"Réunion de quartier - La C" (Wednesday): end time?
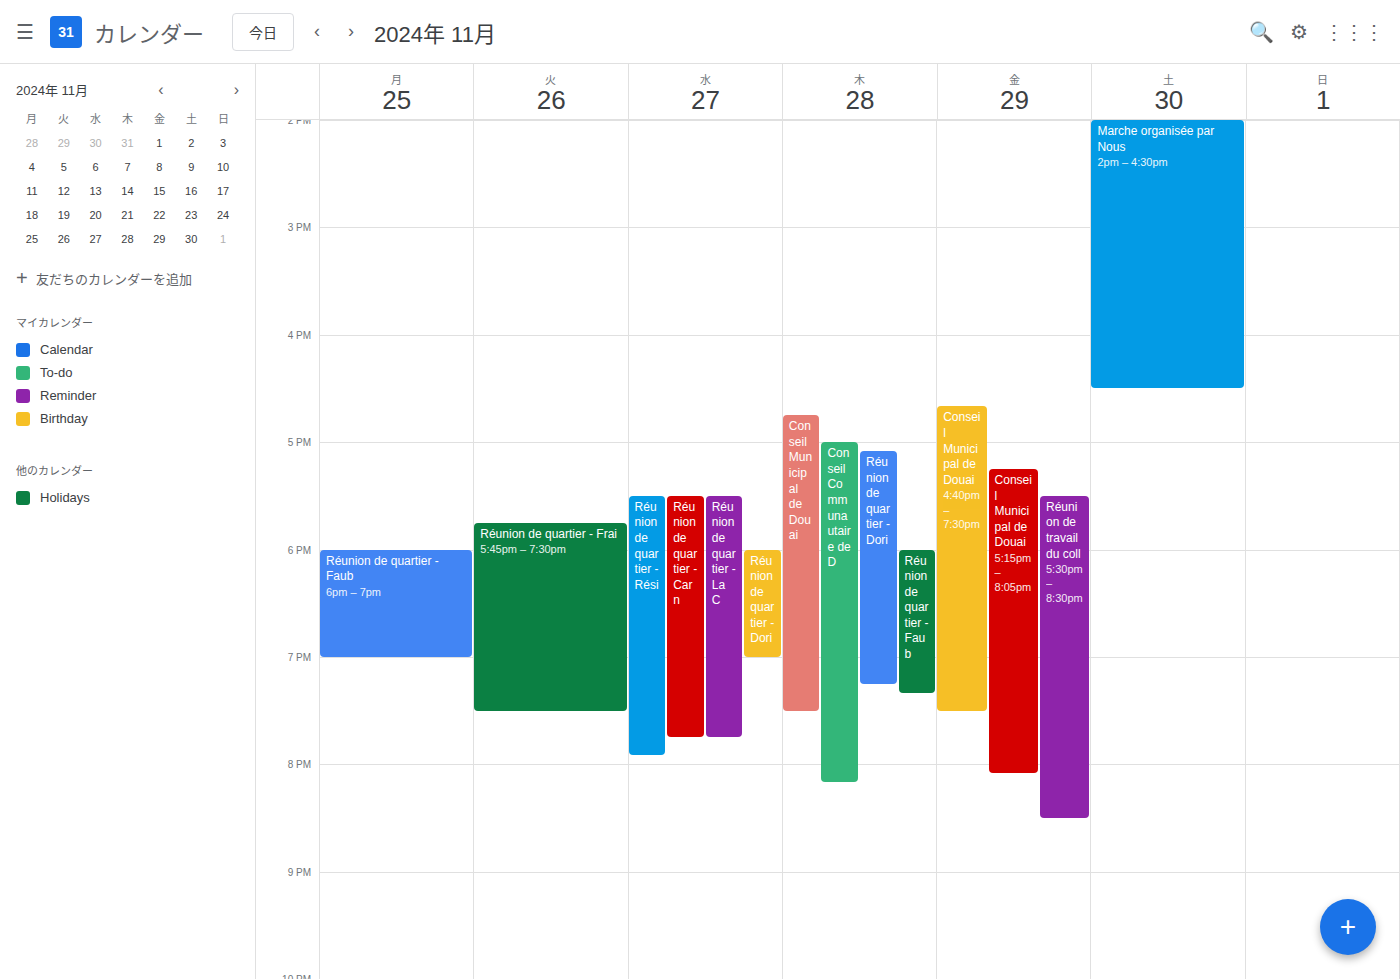
19:45